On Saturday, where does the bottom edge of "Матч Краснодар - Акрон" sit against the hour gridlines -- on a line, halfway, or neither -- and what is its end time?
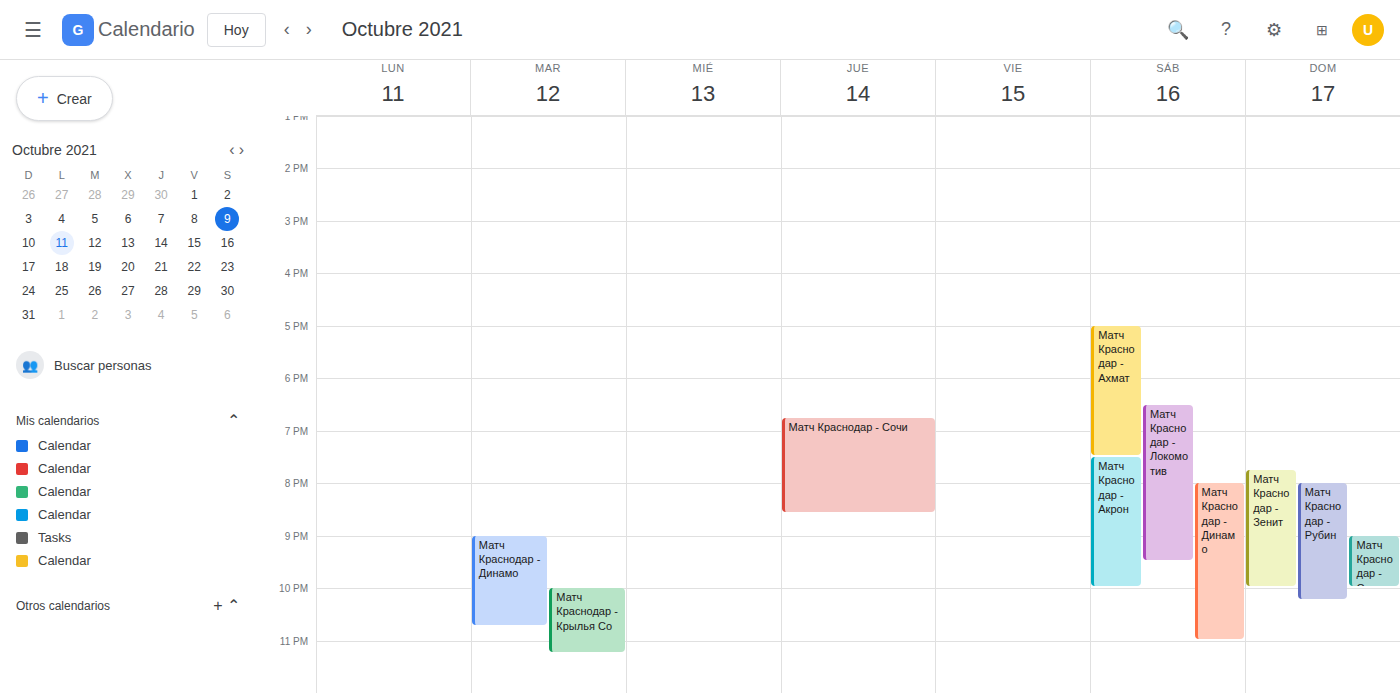
10:00 PM -- exactly on the 10 PM line.